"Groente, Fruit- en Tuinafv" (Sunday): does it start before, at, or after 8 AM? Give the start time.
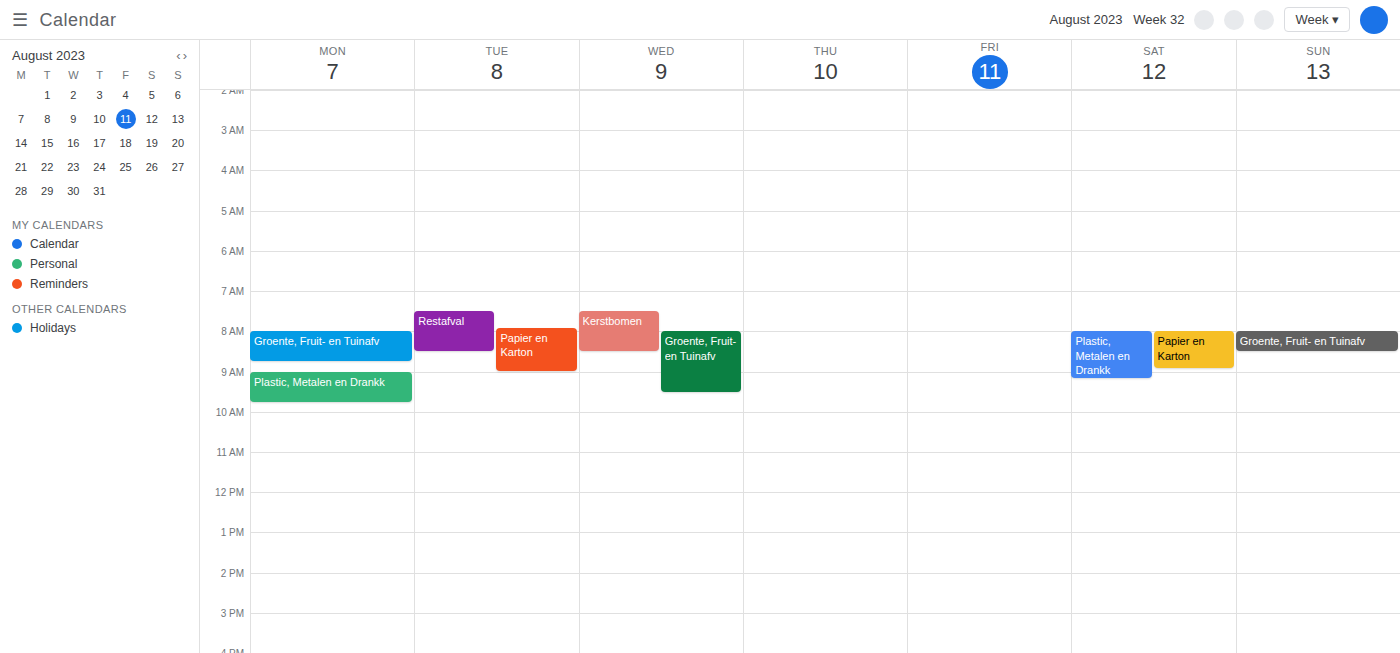
8:00 AM -- exactly at 8 AM, on the 8 AM line.